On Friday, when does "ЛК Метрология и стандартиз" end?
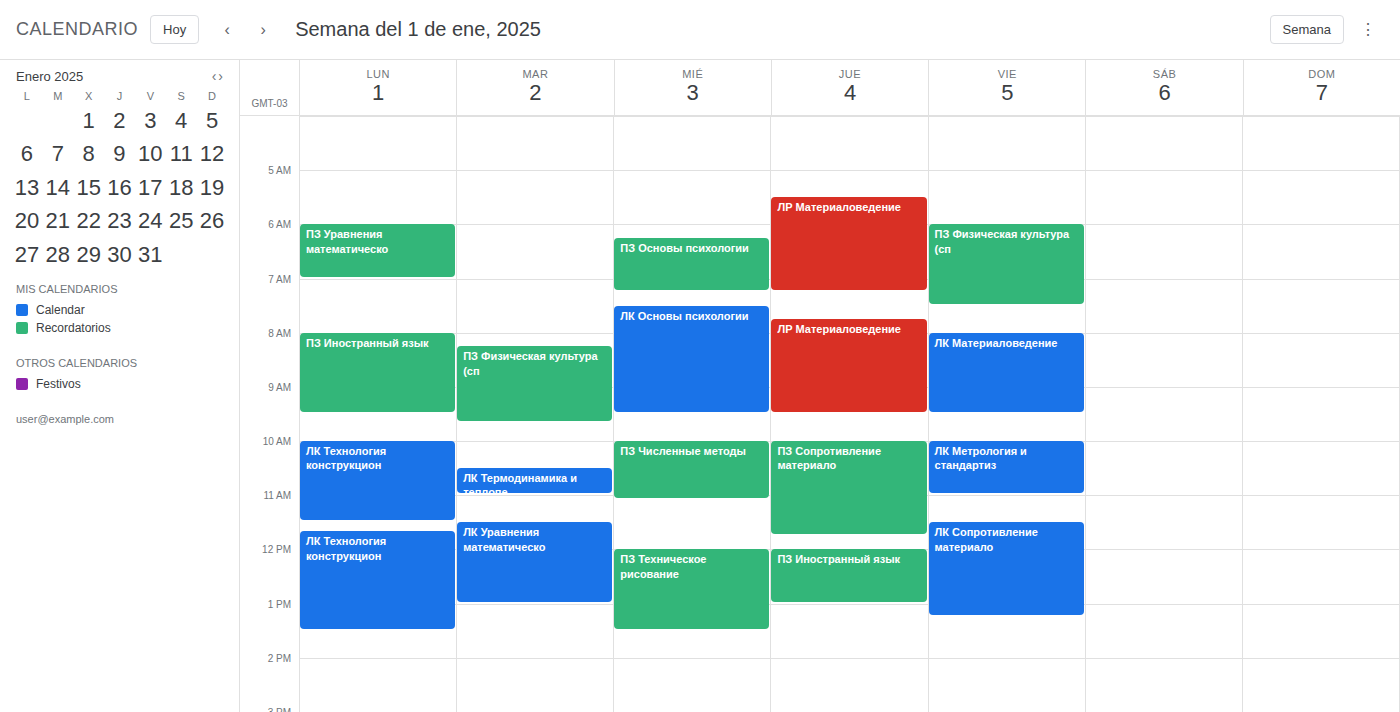
11:00 AM